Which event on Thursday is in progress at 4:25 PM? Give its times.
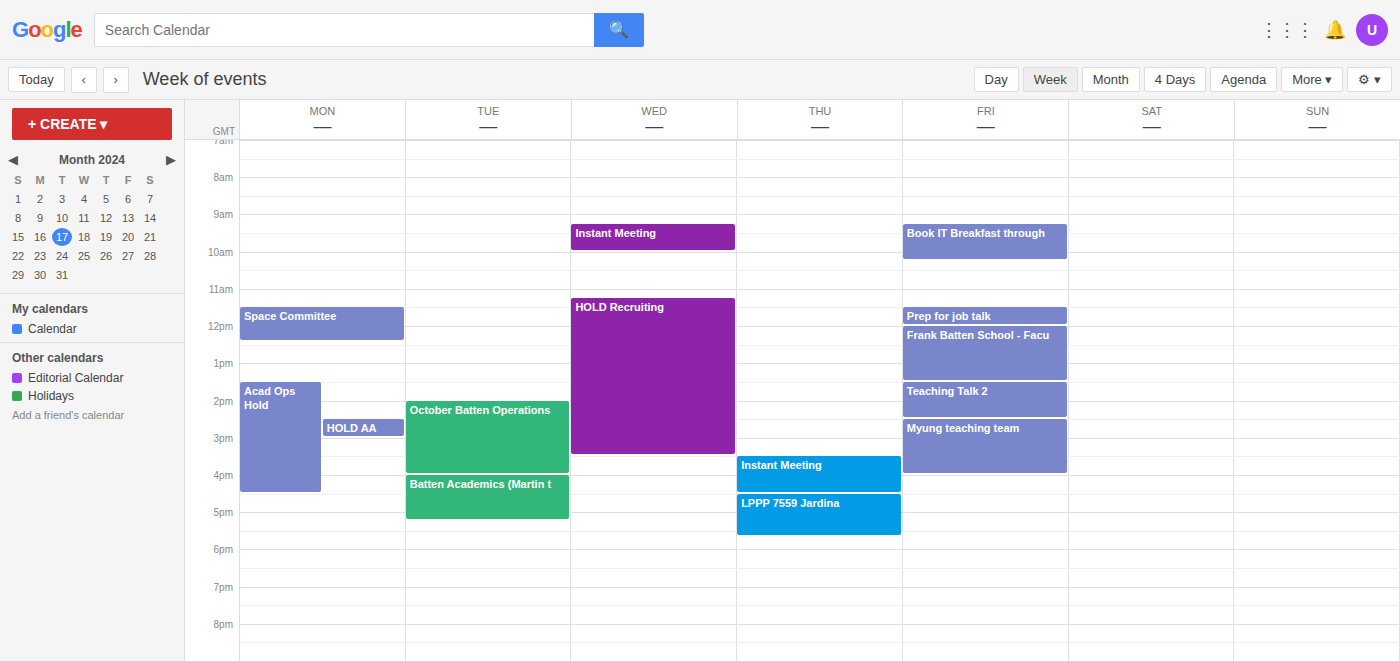
"Instant Meeting", 3:30 PM to 4:30 PM